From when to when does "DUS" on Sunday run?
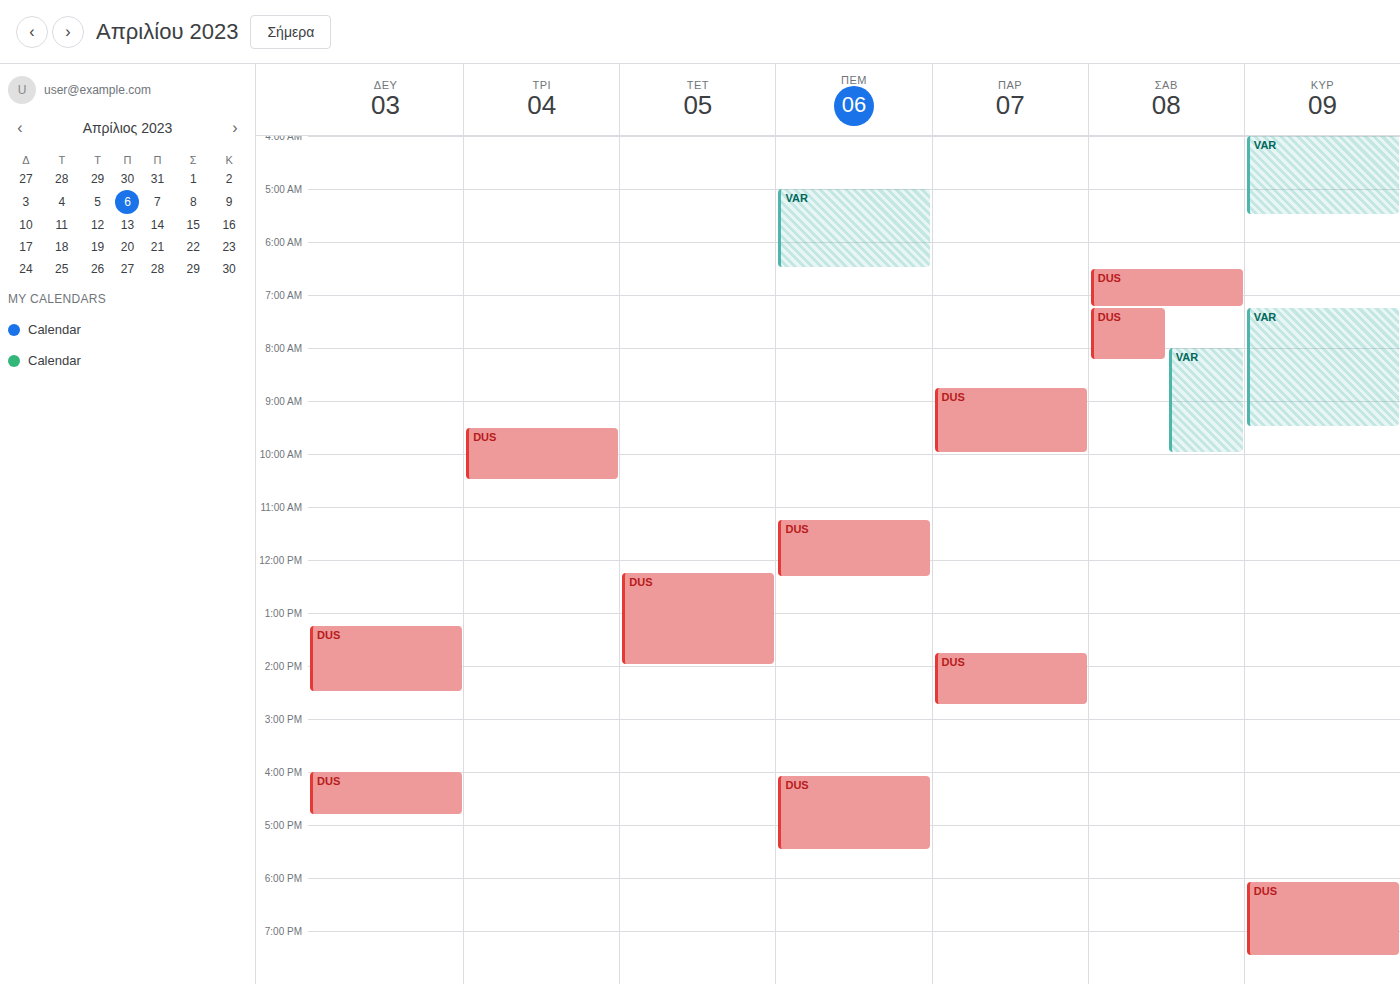
6:05 PM to 7:30 PM